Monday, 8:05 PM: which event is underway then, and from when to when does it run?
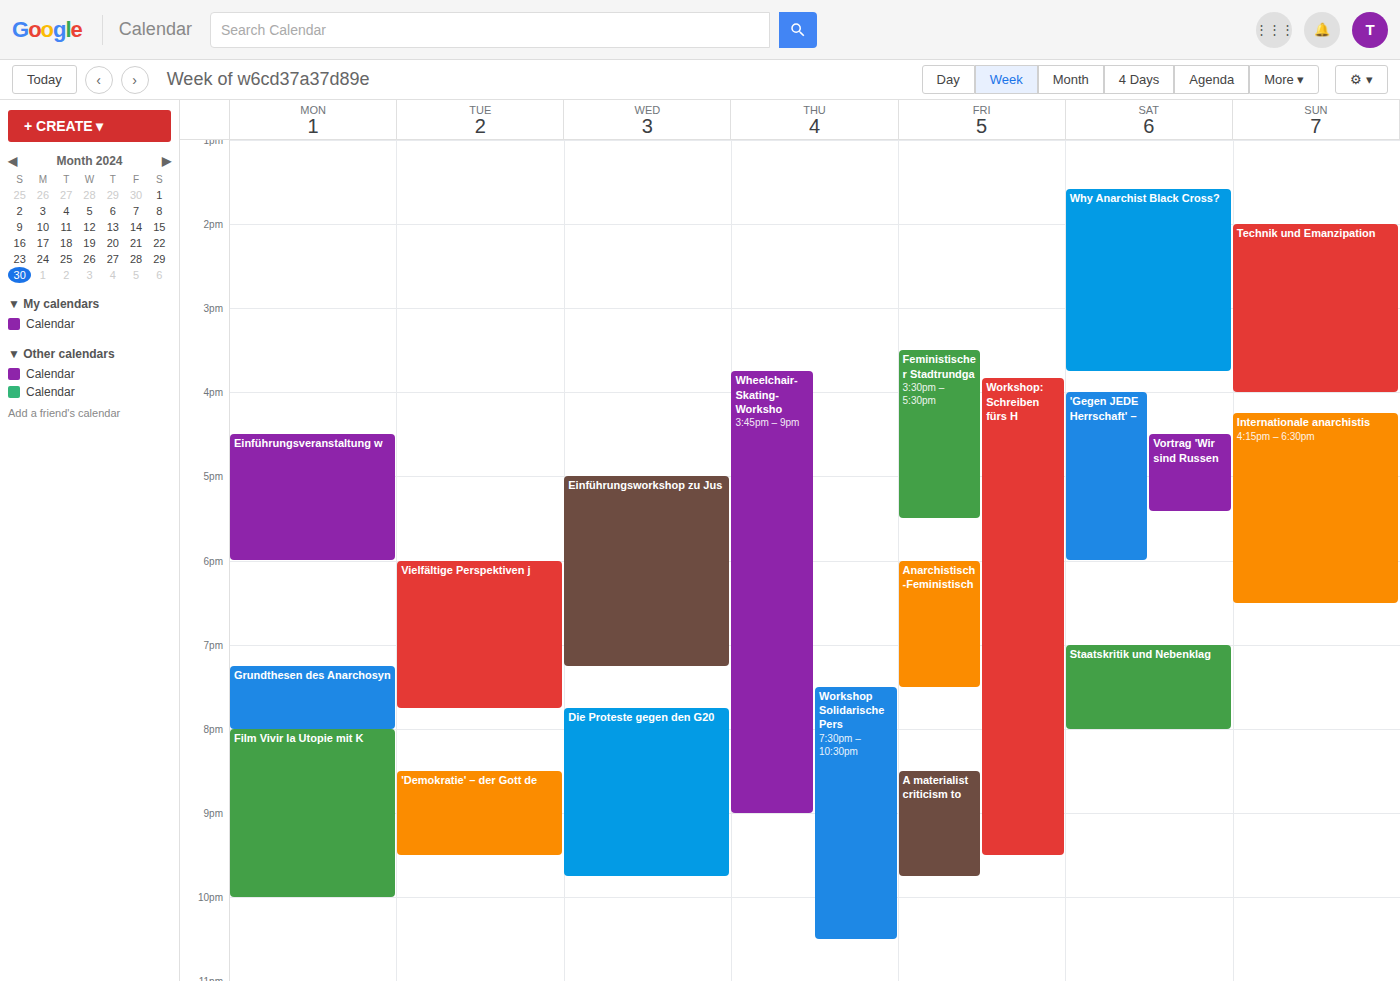
"Film Vivir la Utopie mit K", 8:00 PM to 10:00 PM